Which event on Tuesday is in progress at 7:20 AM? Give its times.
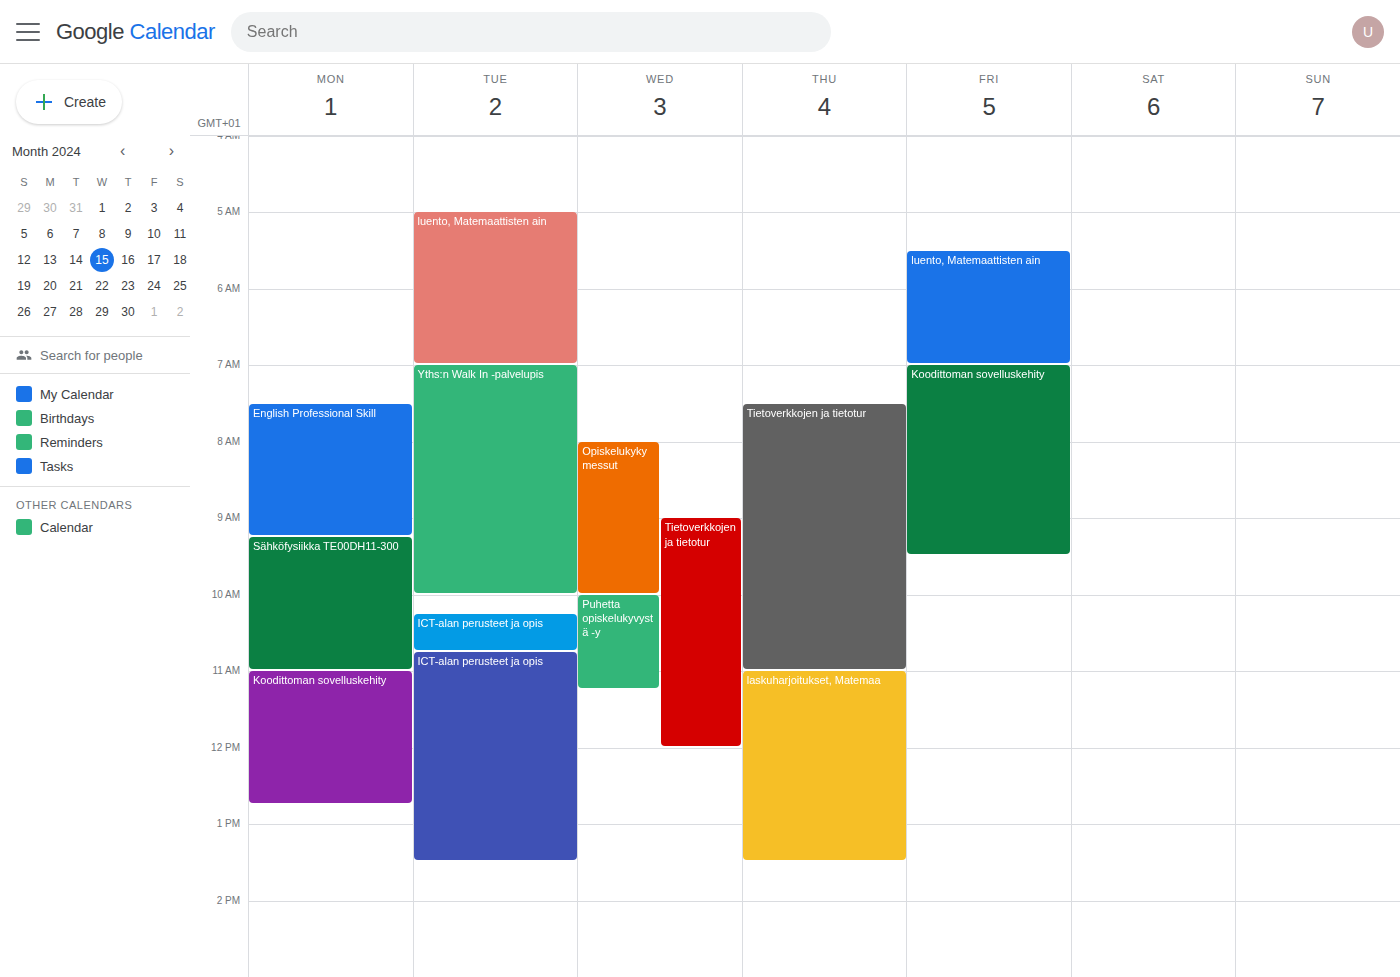
"Yths:n Walk In -palvelupis", 7:00 AM to 10:00 AM